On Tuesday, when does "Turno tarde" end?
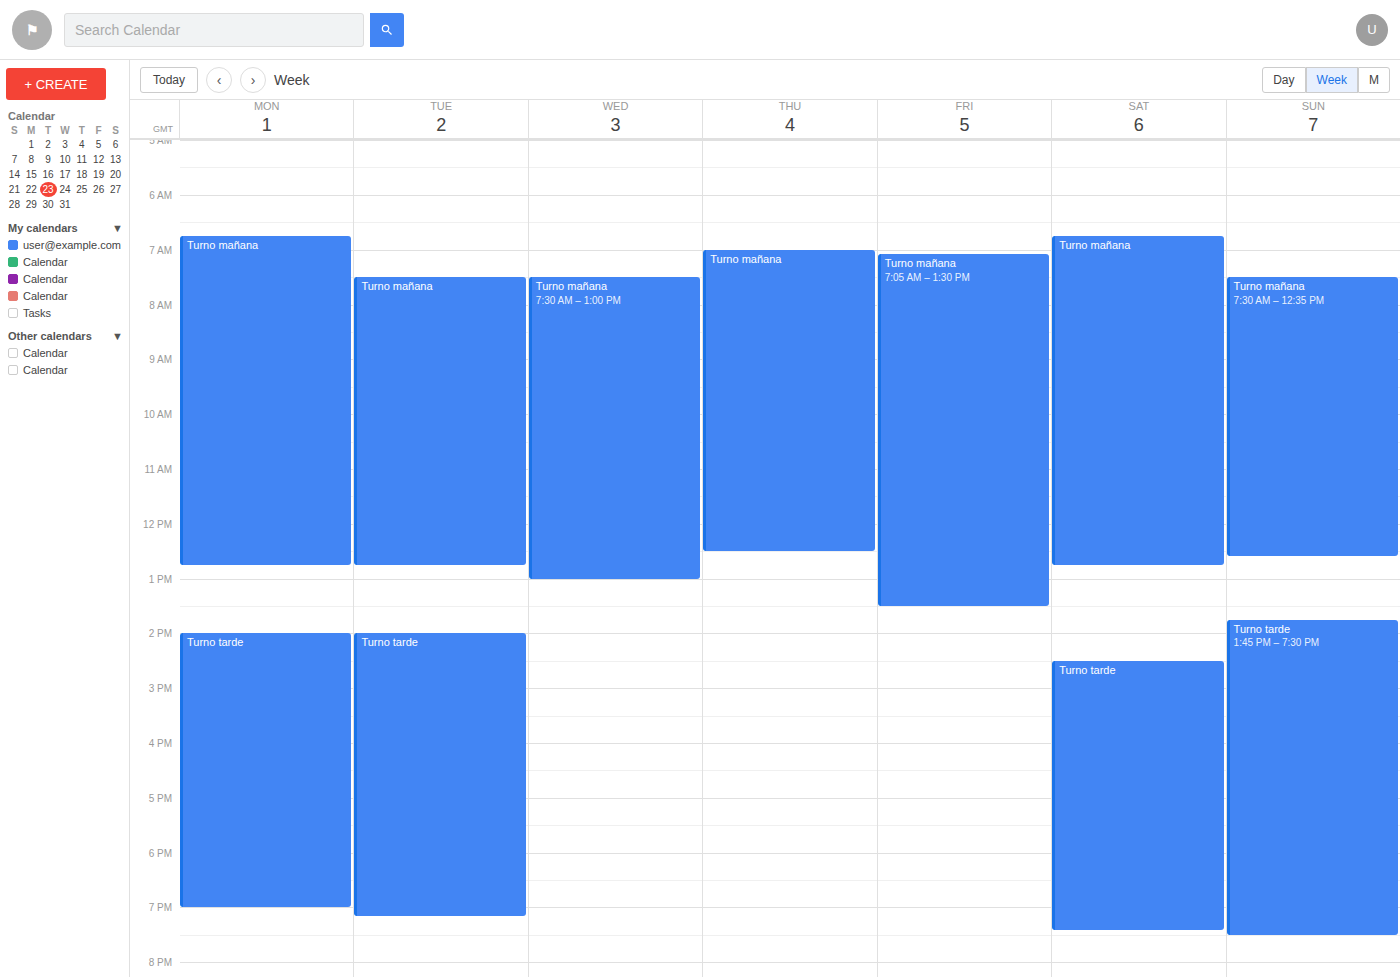
19:10